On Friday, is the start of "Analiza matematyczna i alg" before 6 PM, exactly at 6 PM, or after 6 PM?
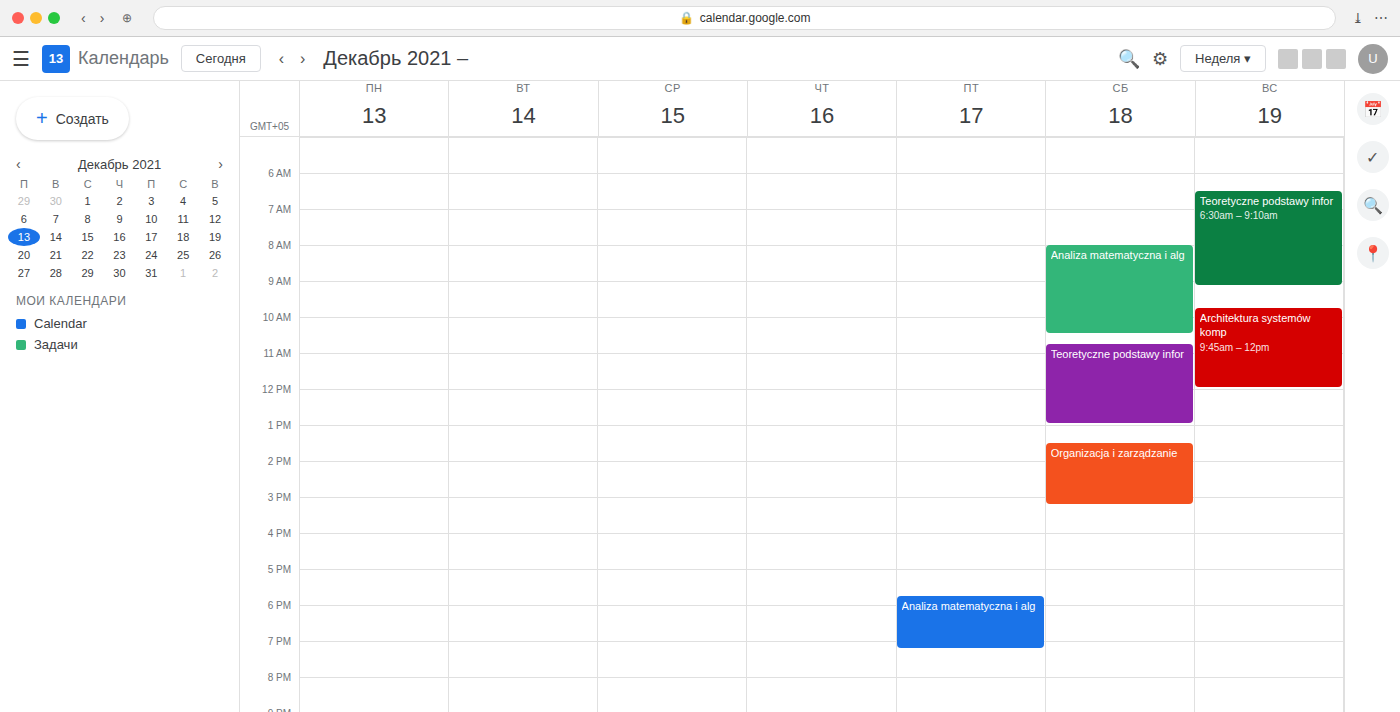
5:45 PM -- before 6 PM, 15 minutes above the 6 PM line.